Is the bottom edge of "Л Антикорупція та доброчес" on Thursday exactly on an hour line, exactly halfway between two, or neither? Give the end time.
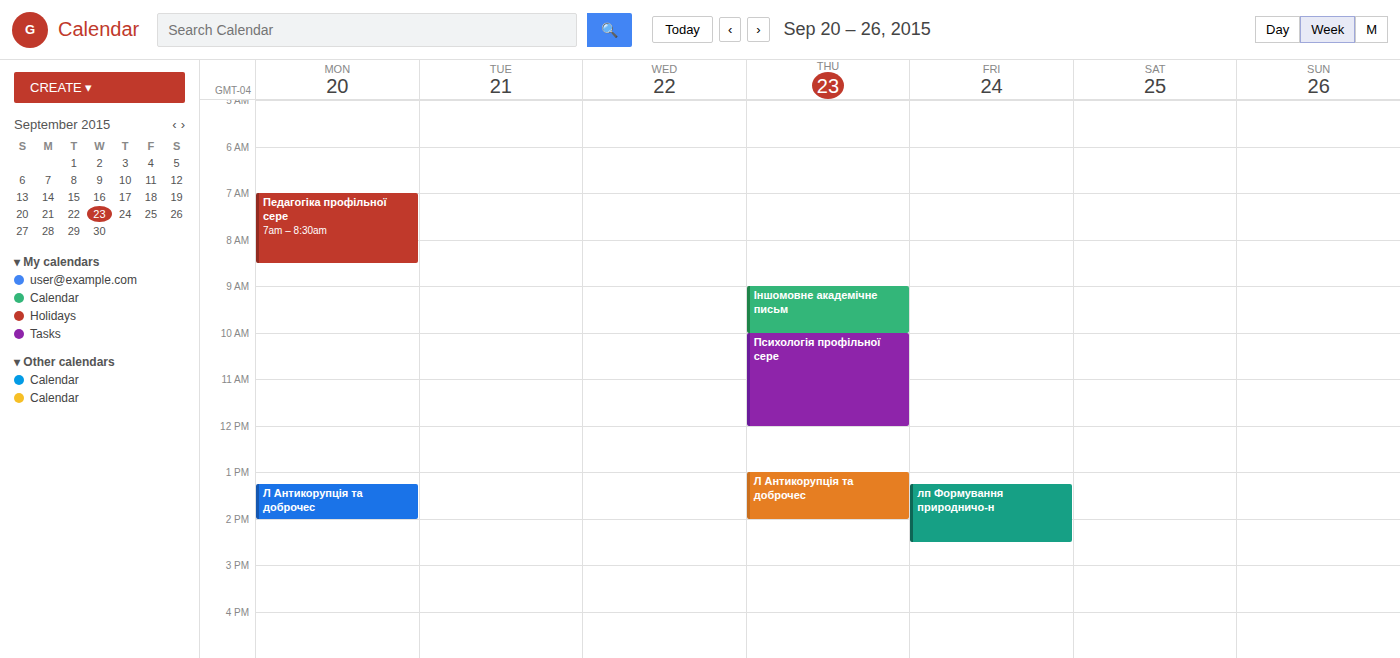
2:00 PM -- exactly on the 2 PM line.